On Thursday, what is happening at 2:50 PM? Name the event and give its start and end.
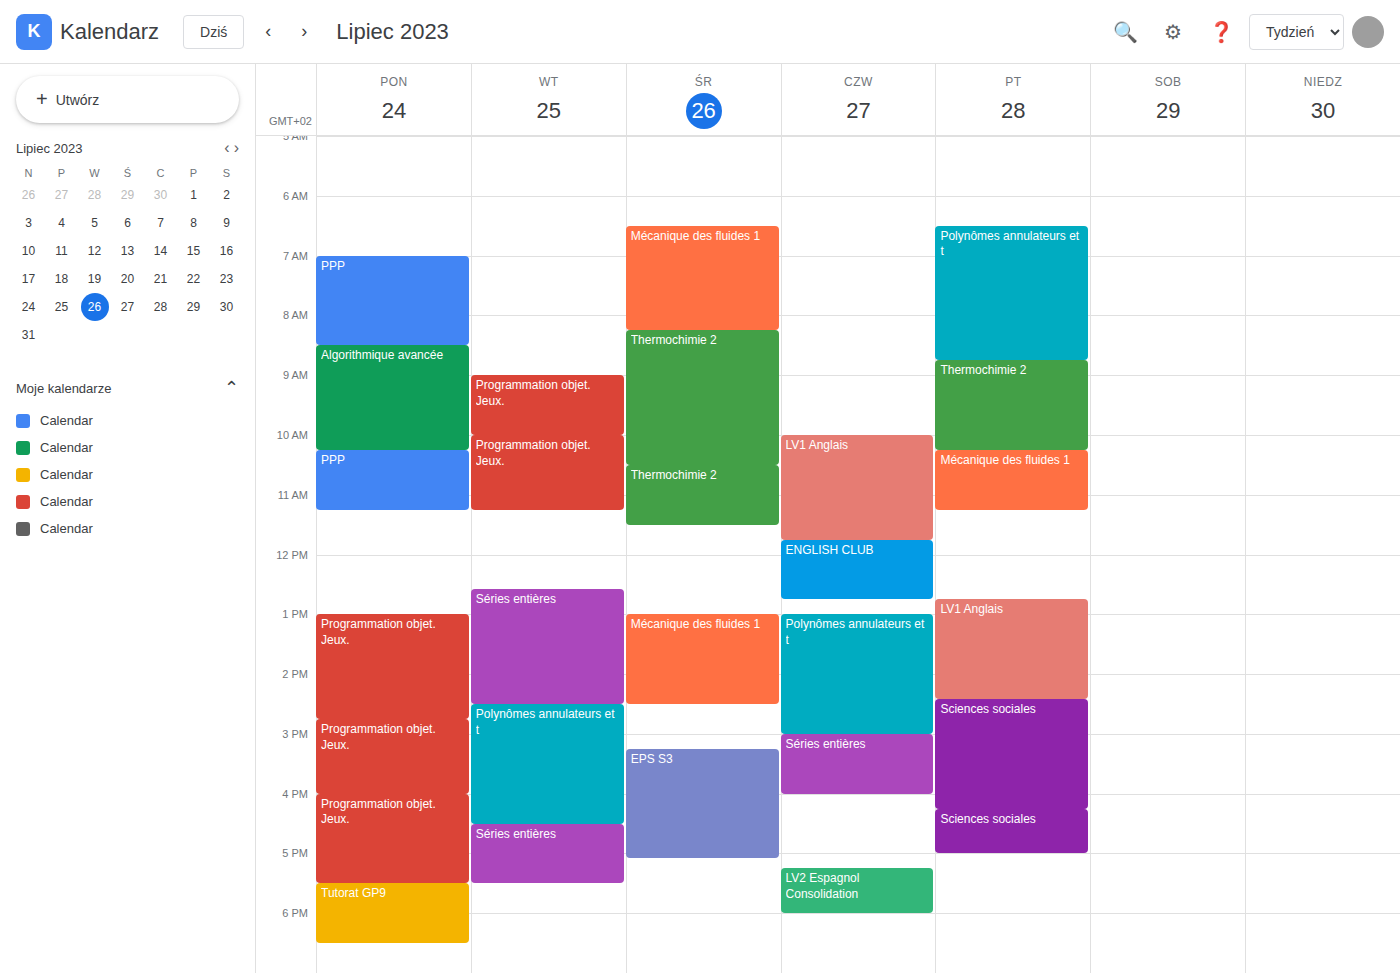
"Polynômes annulateurs et t", 1:00 PM to 3:00 PM